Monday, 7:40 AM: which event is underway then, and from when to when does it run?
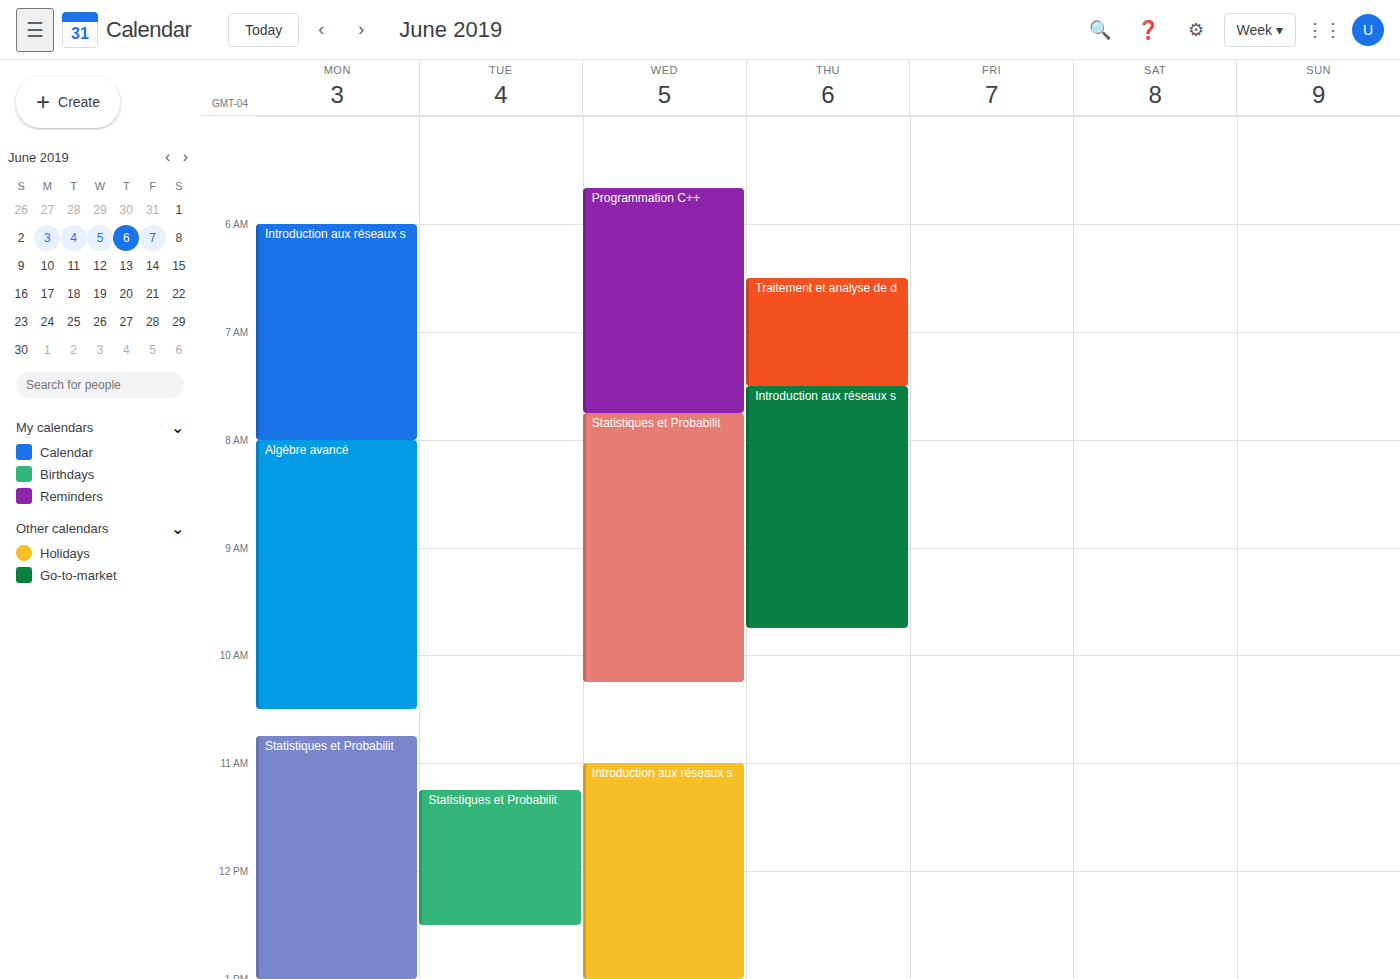
"Introduction aux réseaux s", 6:00 AM to 8:00 AM